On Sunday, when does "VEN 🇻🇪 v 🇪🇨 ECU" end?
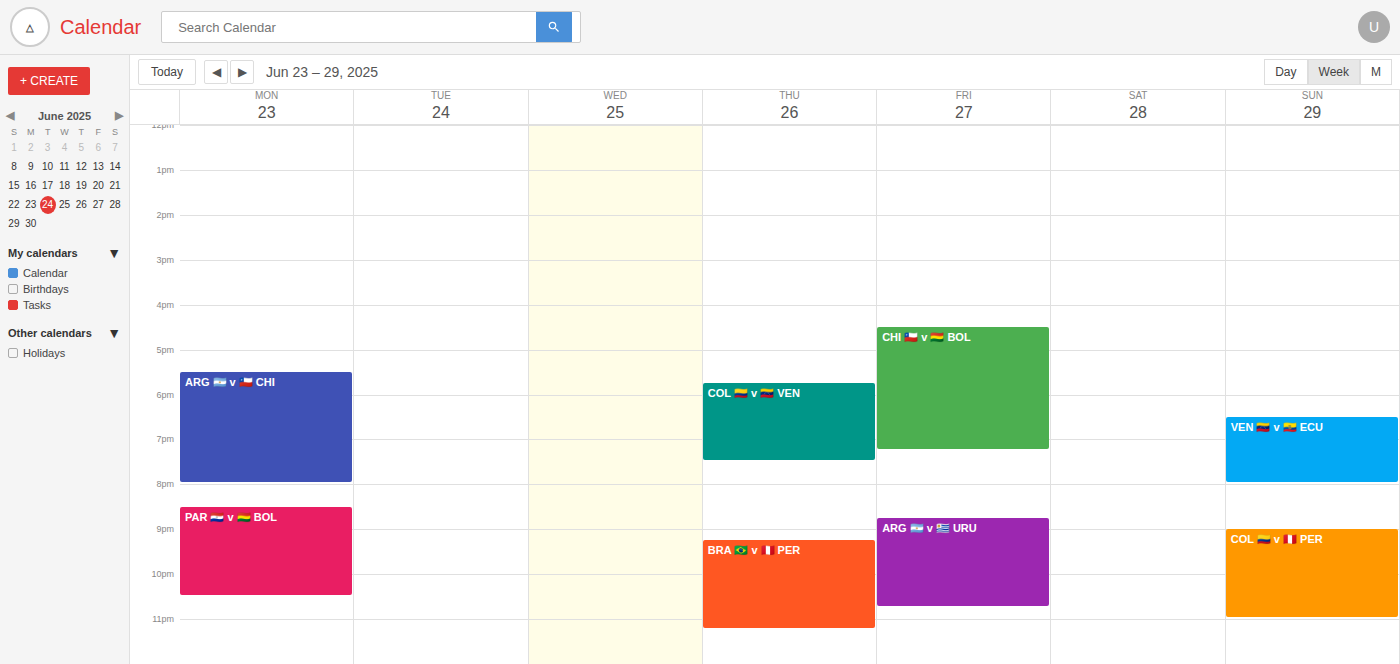
8:00 PM